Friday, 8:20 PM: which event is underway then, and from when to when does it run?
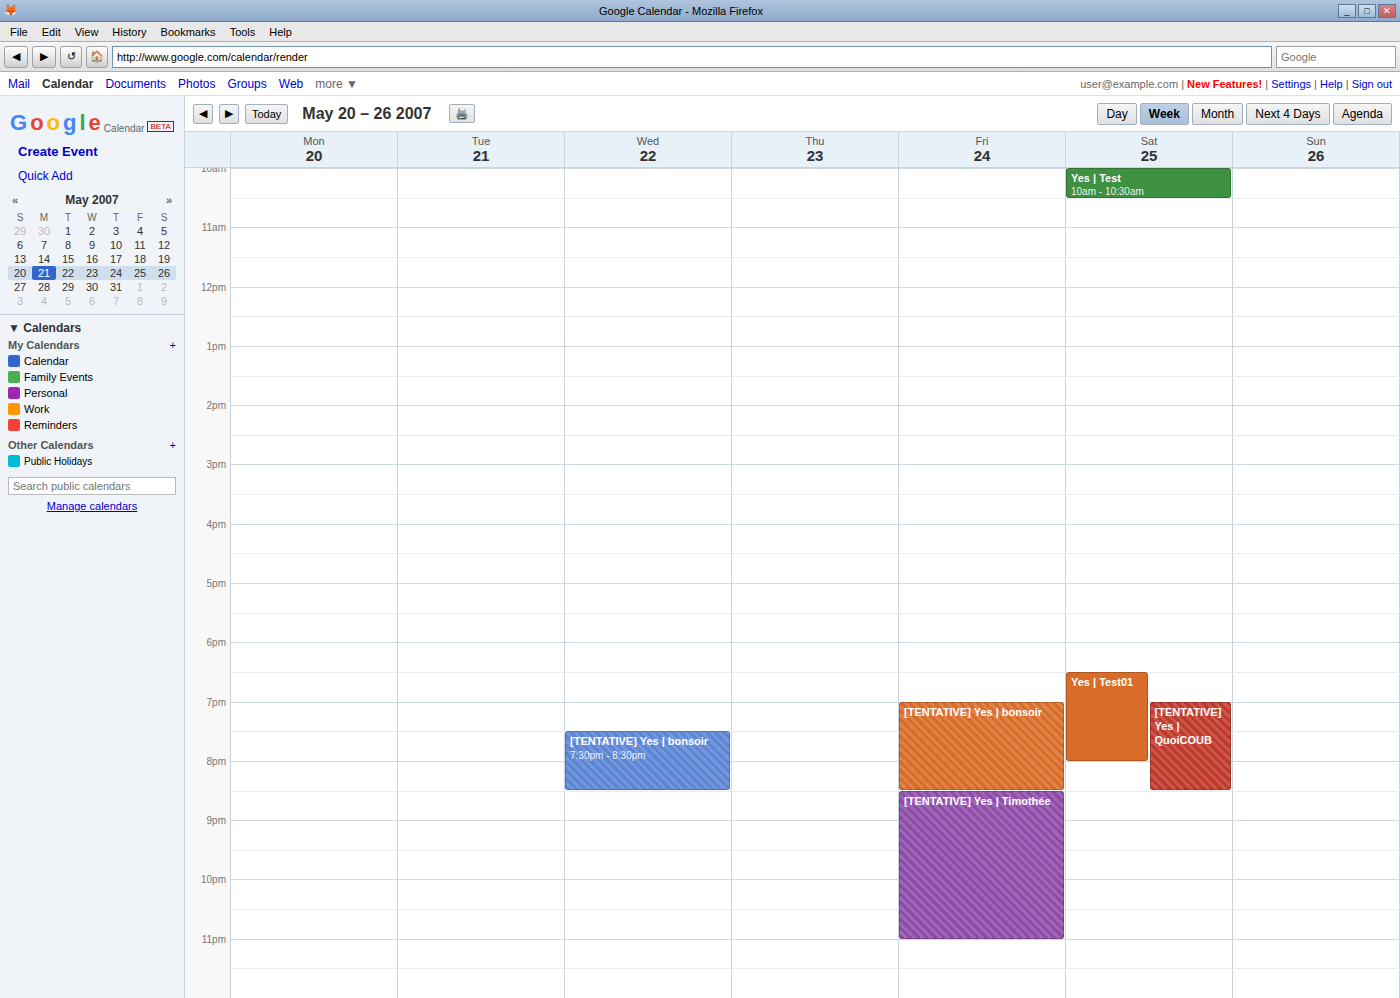
"[TENTATIVE] Yes | bonsoir", 7:00 PM to 8:30 PM